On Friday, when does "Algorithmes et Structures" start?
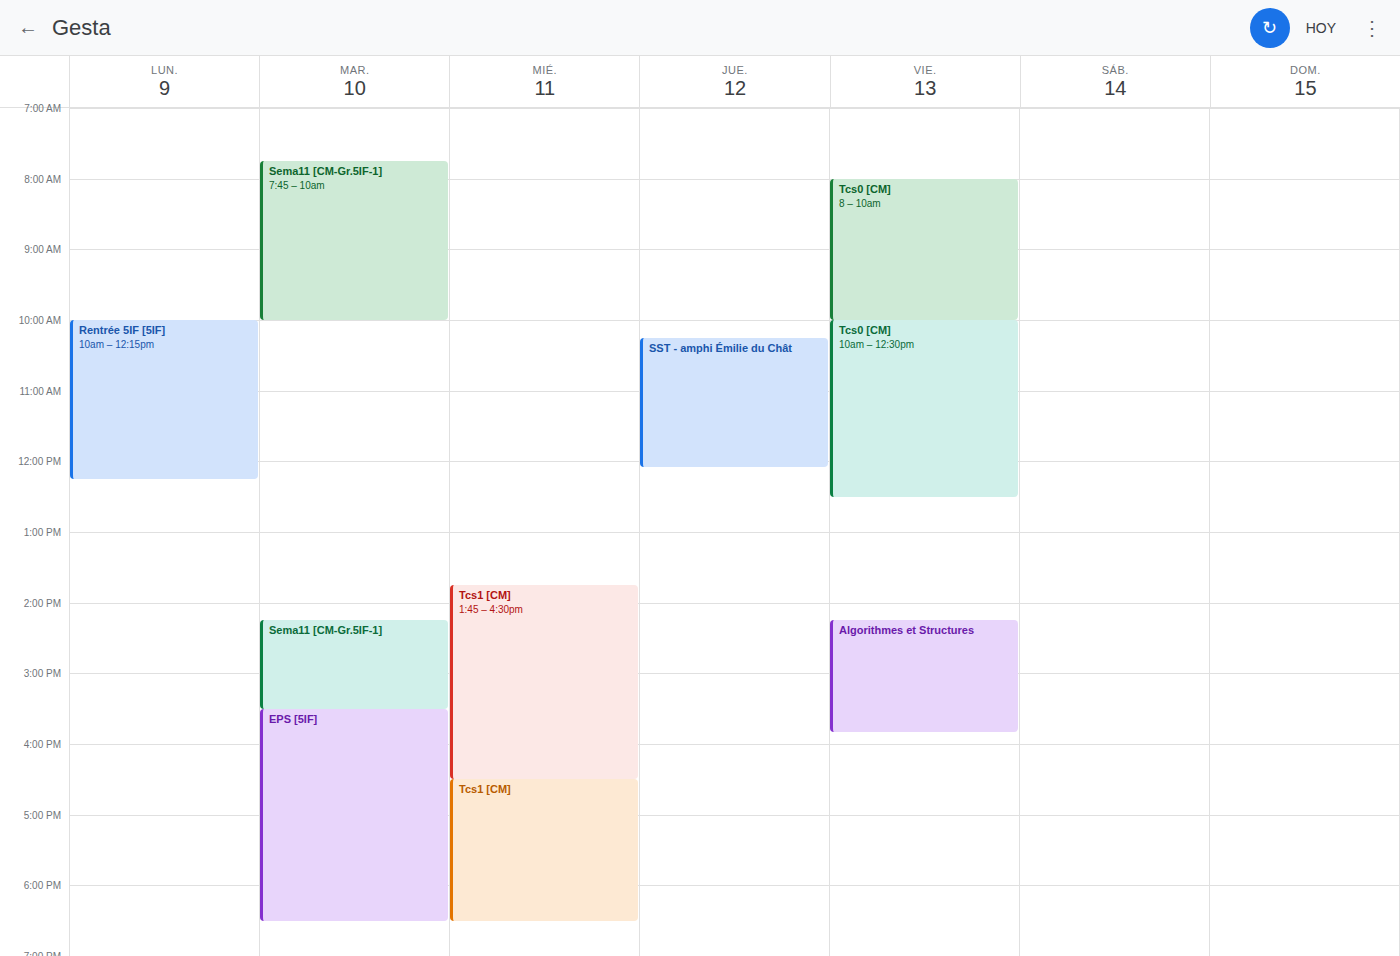
2:15 PM